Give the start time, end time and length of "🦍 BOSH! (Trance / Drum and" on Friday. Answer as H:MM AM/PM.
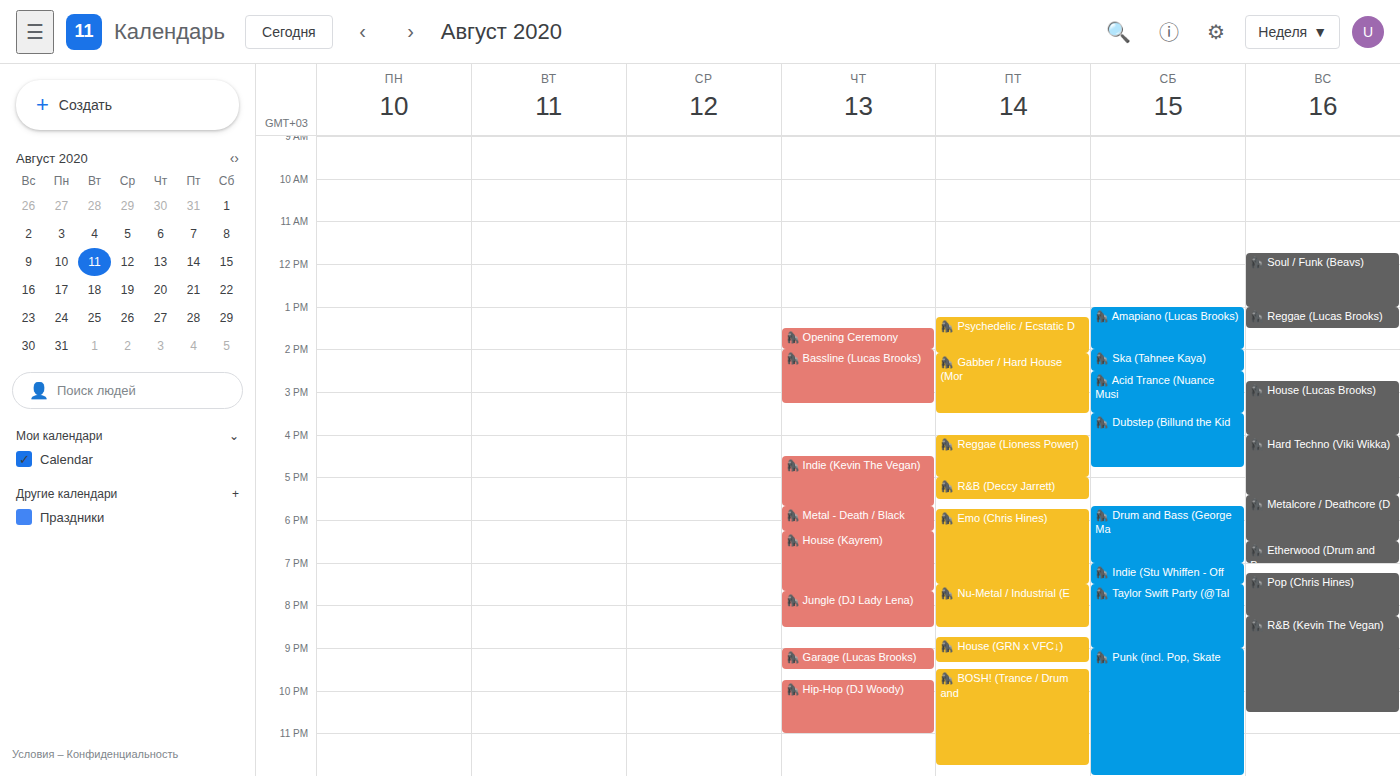
9:30 PM to 11:45 PM, 2 hours 15 minutes